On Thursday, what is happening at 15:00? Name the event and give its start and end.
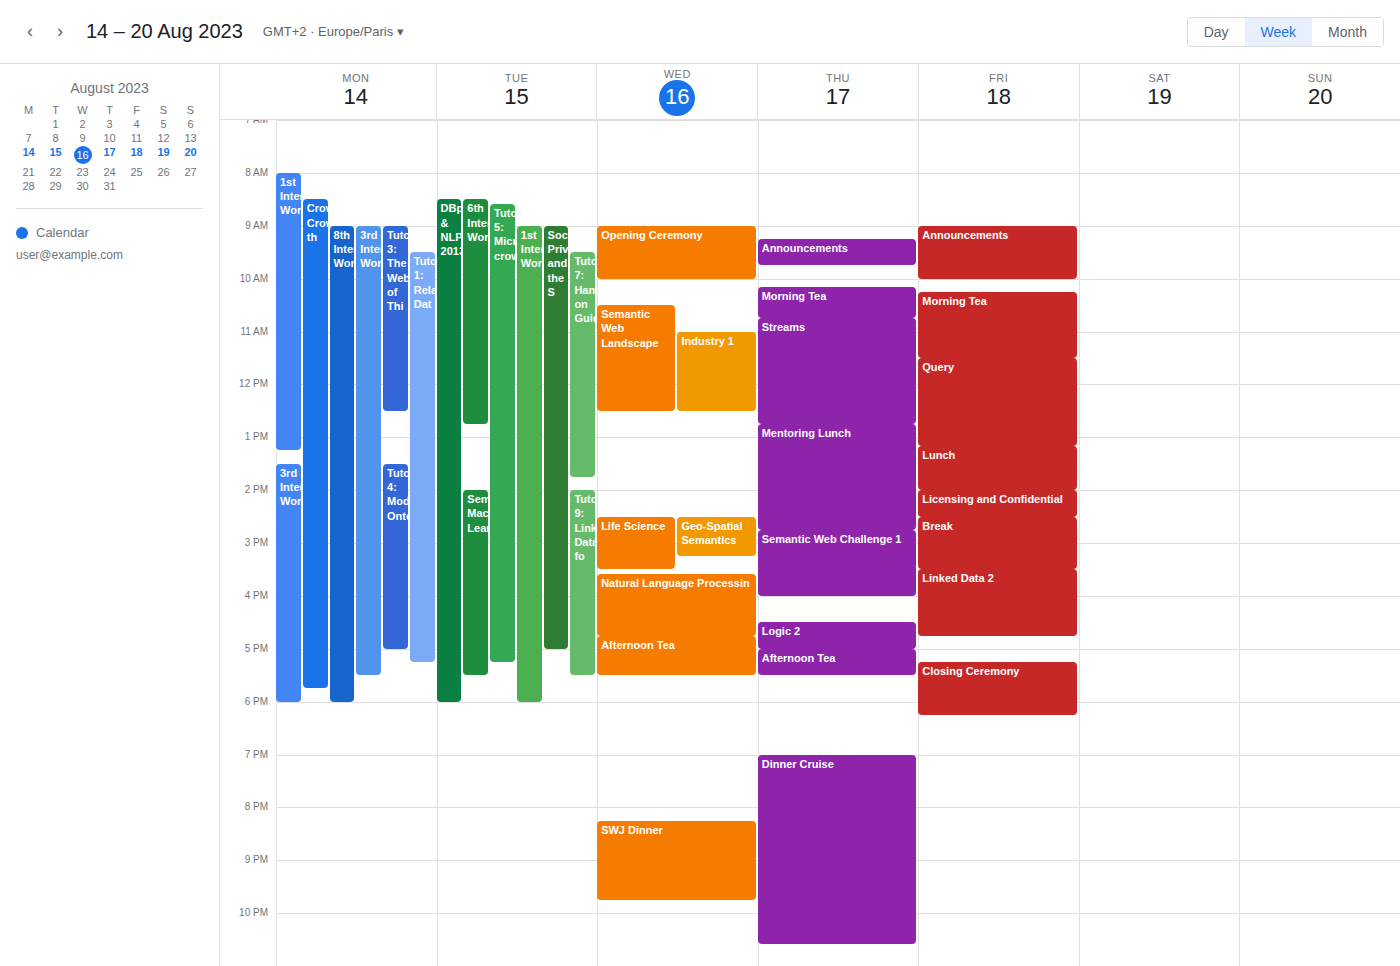
"Semantic Web Challenge 1", 14:45 to 16:00